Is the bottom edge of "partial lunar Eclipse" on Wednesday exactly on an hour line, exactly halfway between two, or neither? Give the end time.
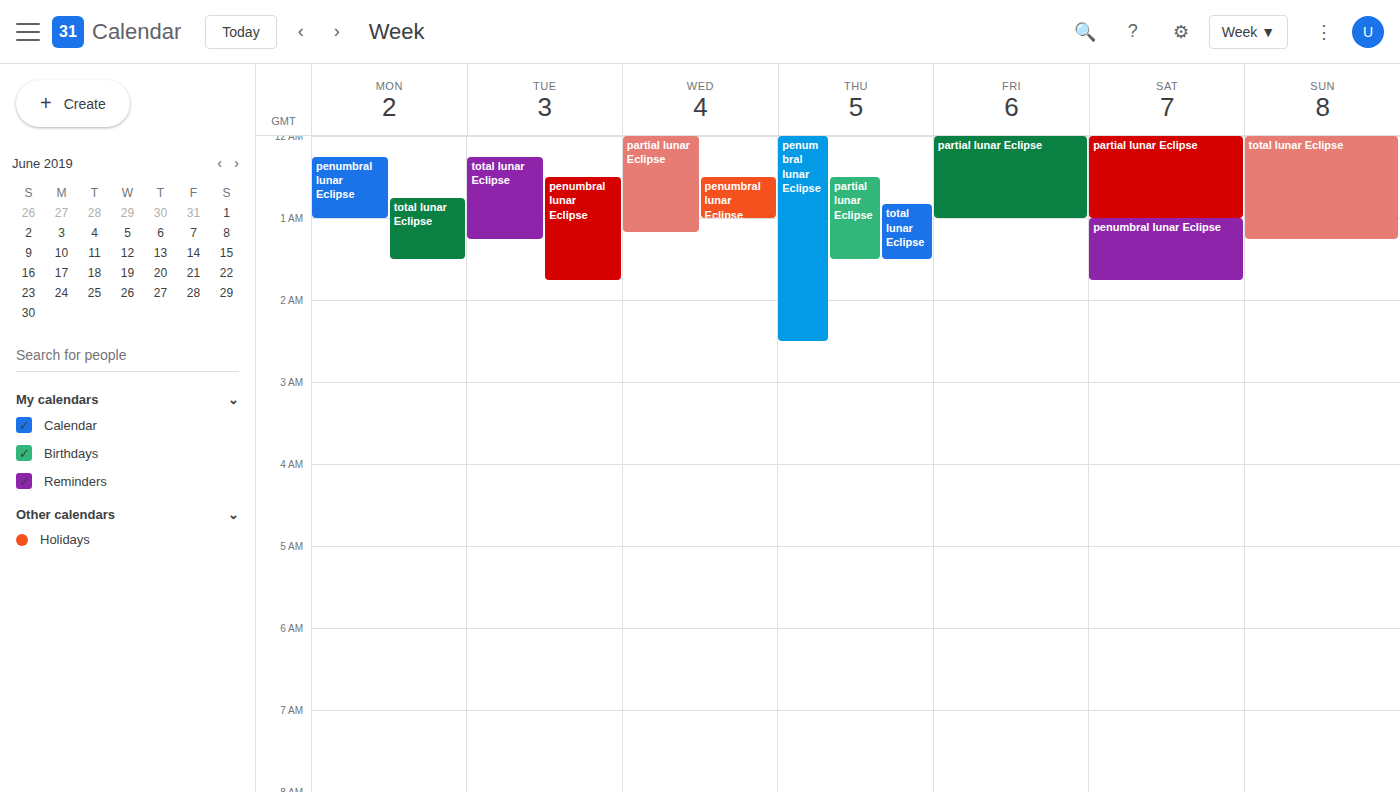
01:10 -- neither: 10 minutes below the 01:00 line and 50 minutes above the 02:00 line.